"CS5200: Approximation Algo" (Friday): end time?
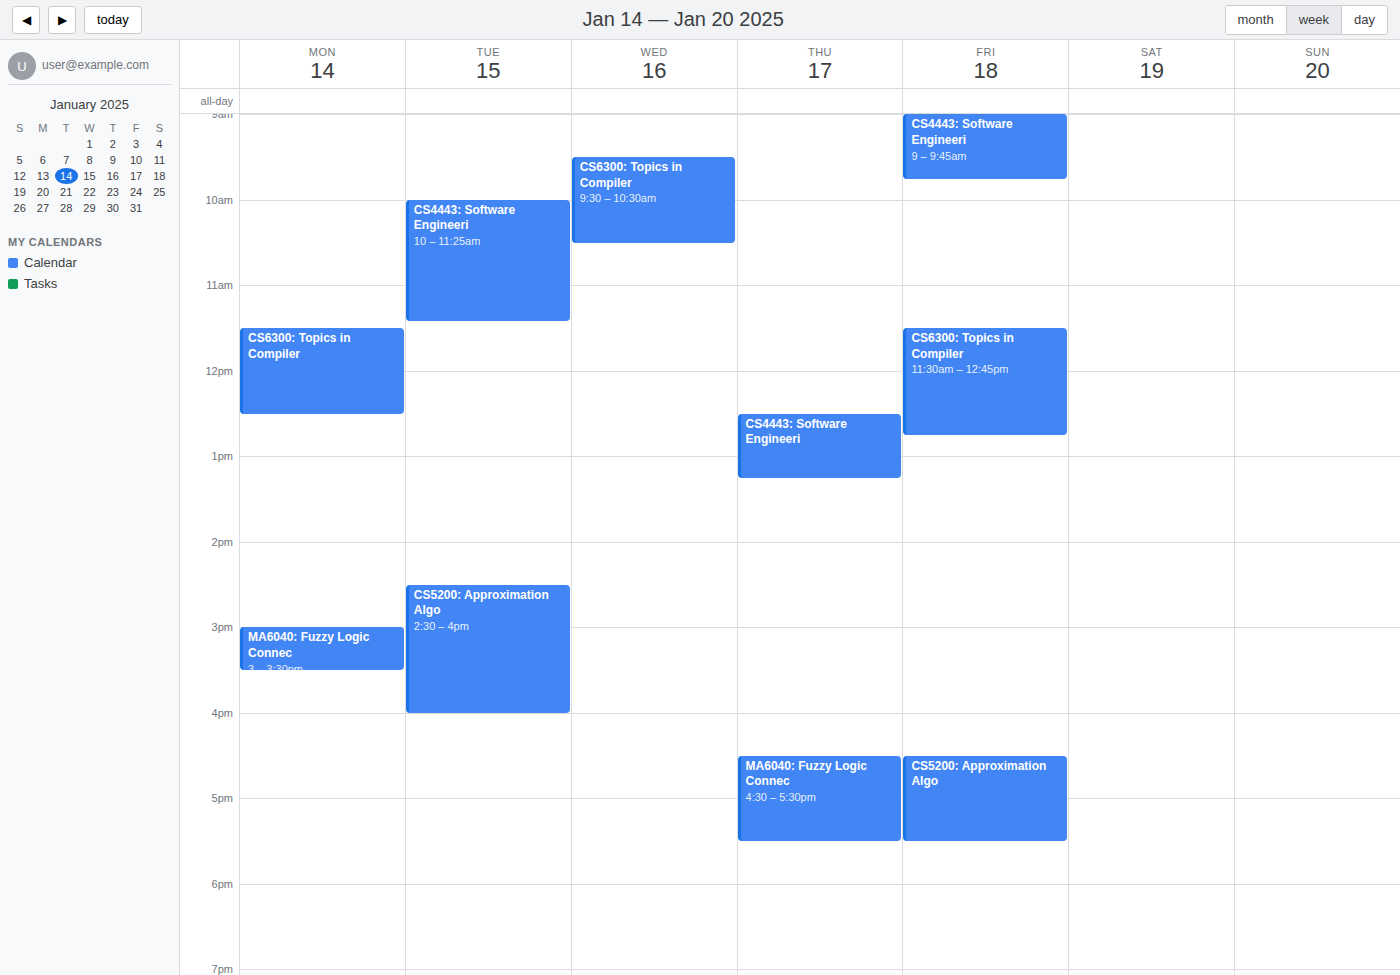
5:30 PM